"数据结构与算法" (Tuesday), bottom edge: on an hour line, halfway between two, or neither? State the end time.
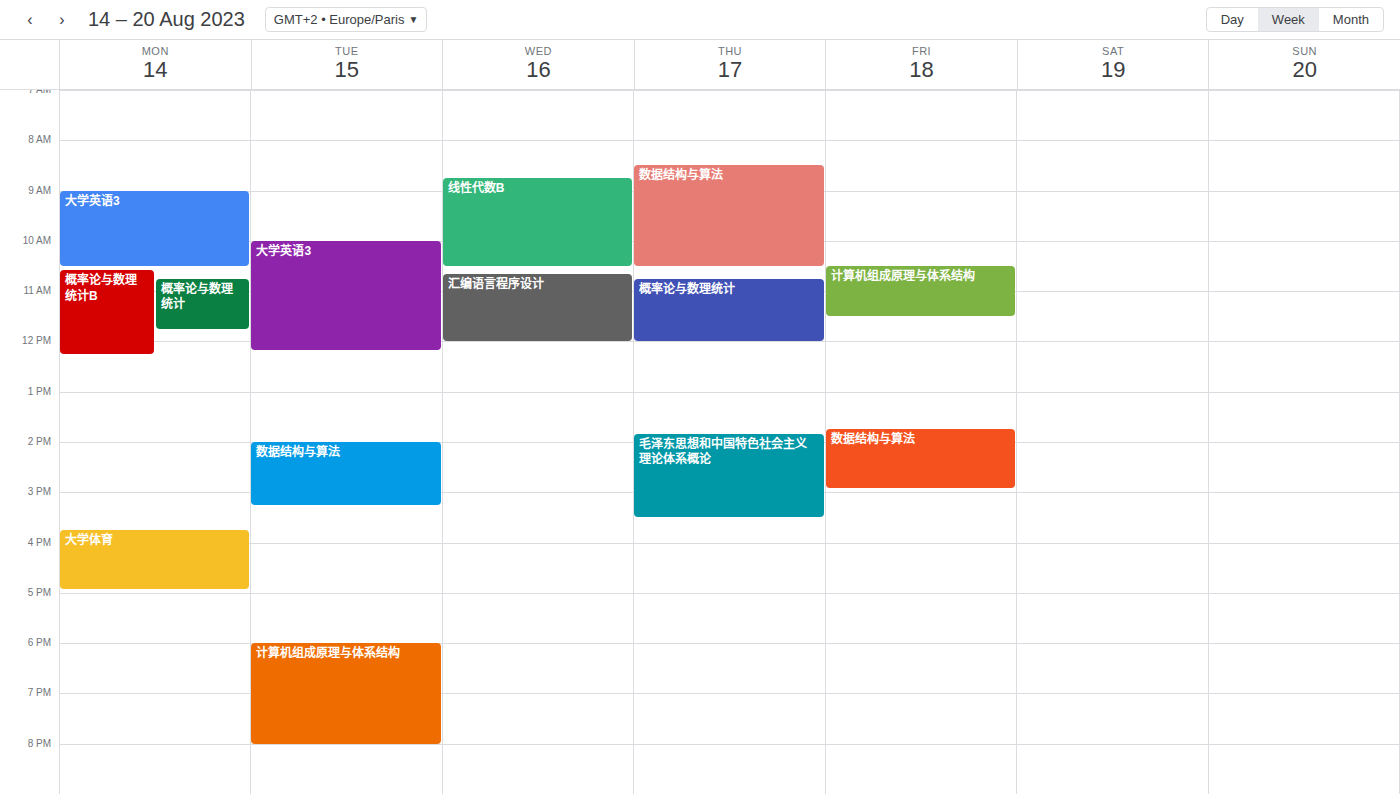
3:15 PM -- neither: a quarter of the way from the 3 PM line to the 4 PM line.